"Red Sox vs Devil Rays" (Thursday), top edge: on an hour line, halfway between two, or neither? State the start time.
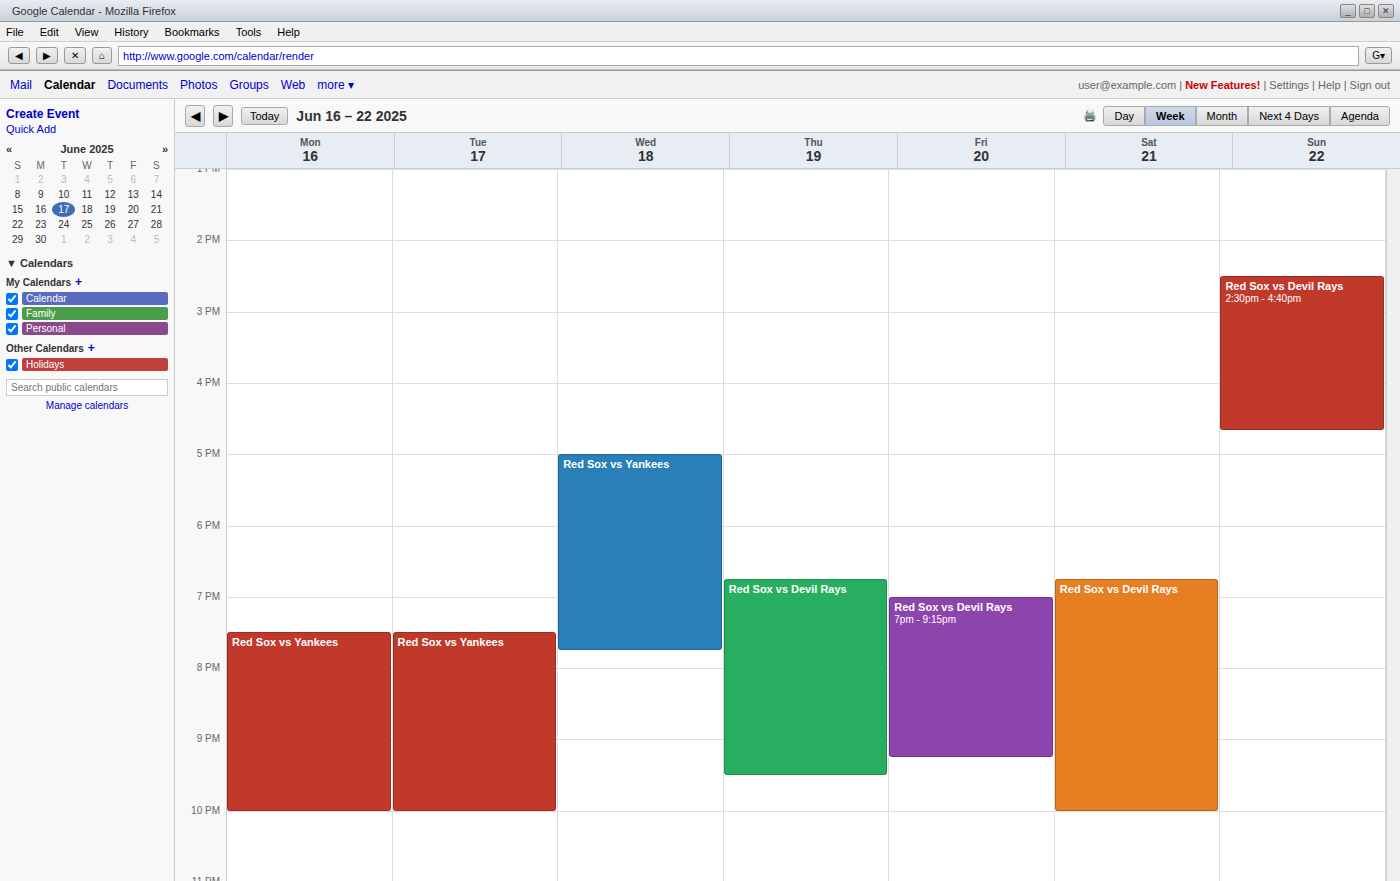
6:45 PM -- neither: three quarters of the way from the 6 PM line to the 7 PM line.